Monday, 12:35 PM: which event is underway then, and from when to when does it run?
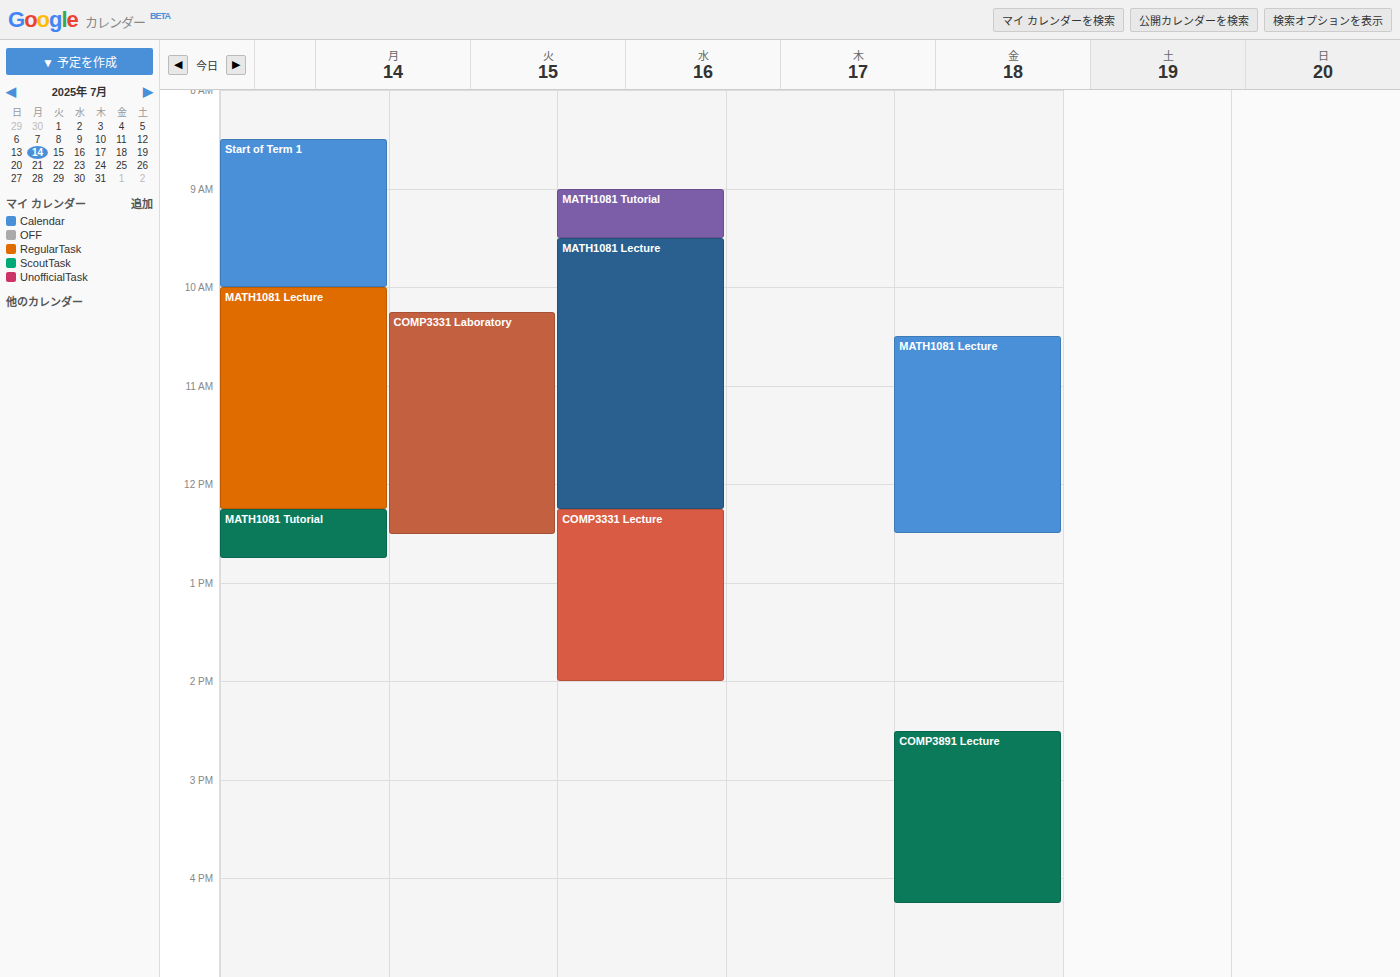
"MATH1081 Tutorial", 12:15 PM to 12:45 PM